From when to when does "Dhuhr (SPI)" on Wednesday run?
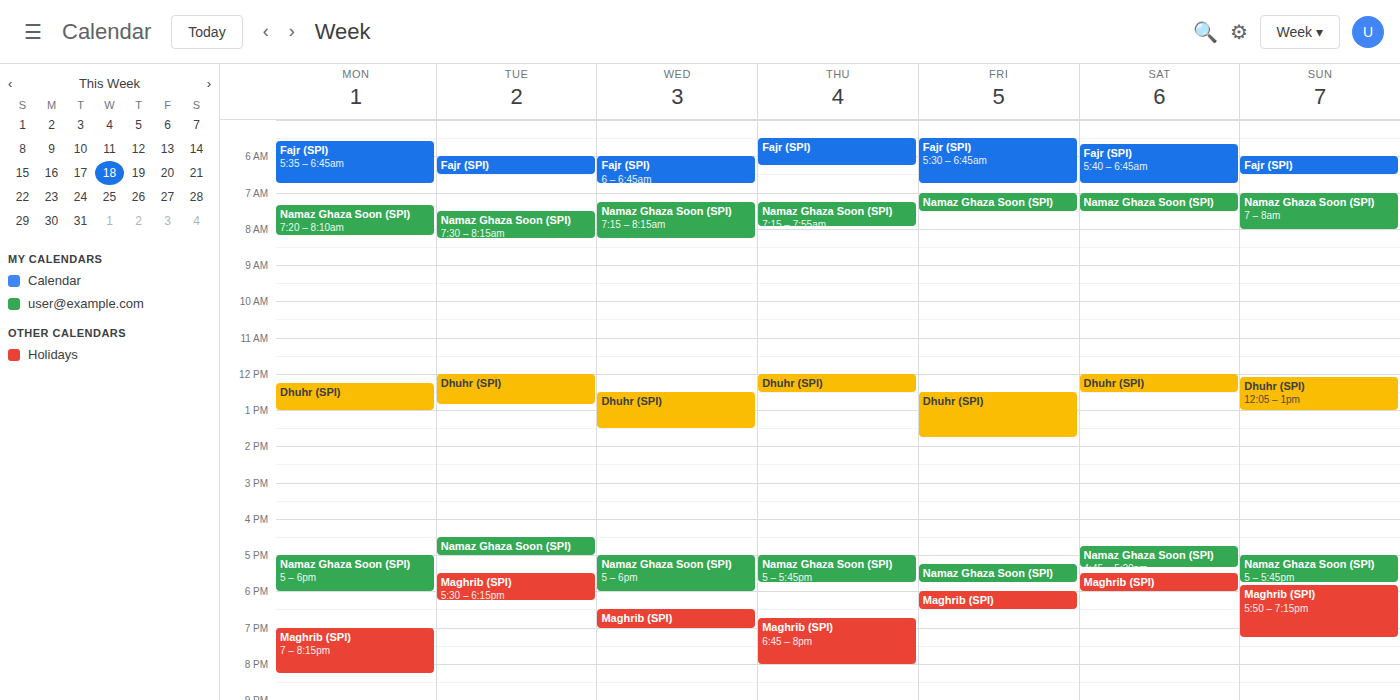
12:30 PM to 1:30 PM